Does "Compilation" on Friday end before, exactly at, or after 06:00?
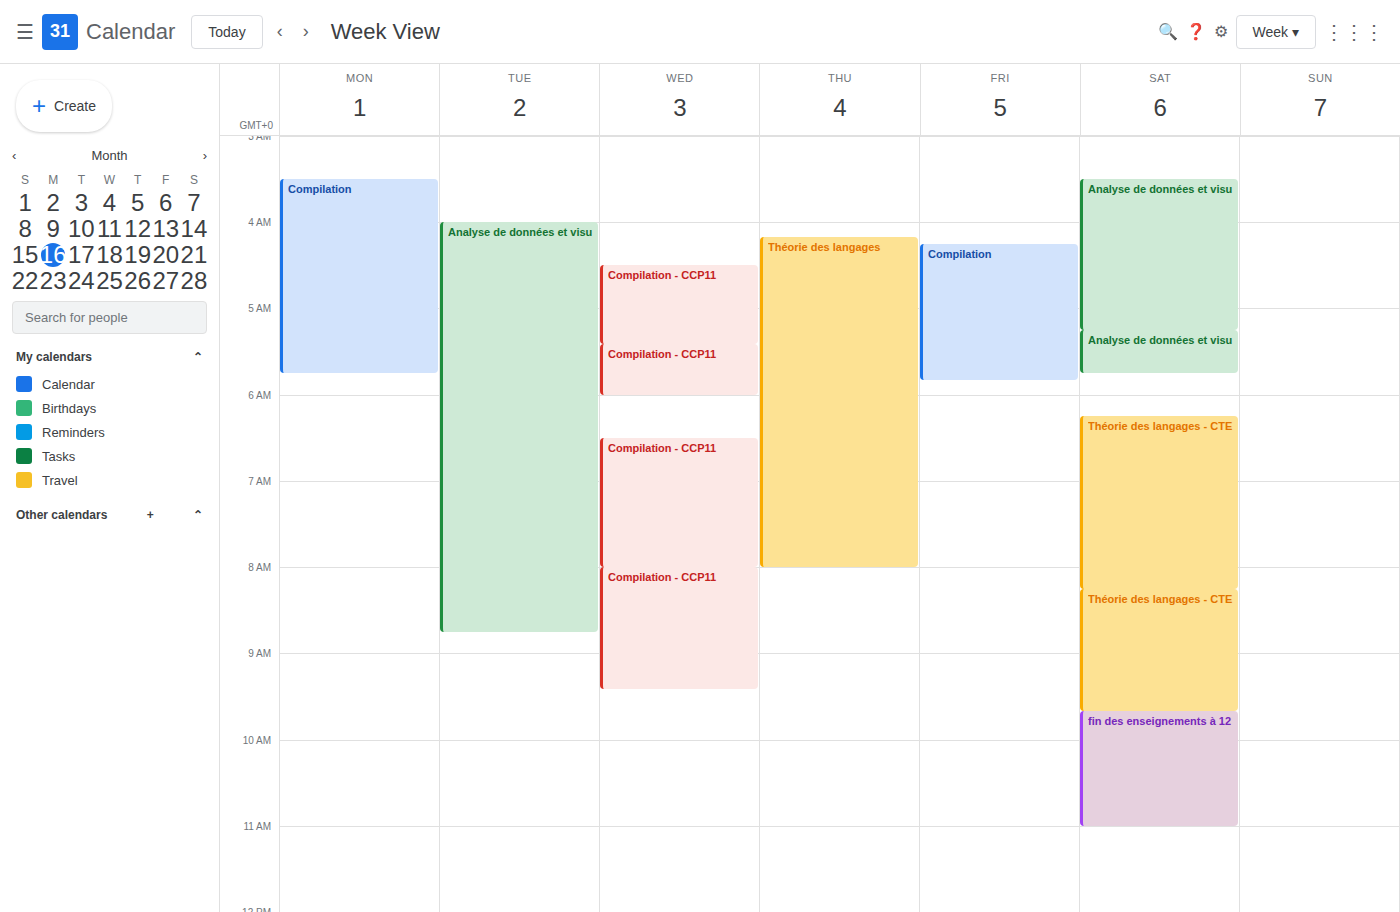
05:50 -- before 06:00, 10 minutes above the 06:00 line.